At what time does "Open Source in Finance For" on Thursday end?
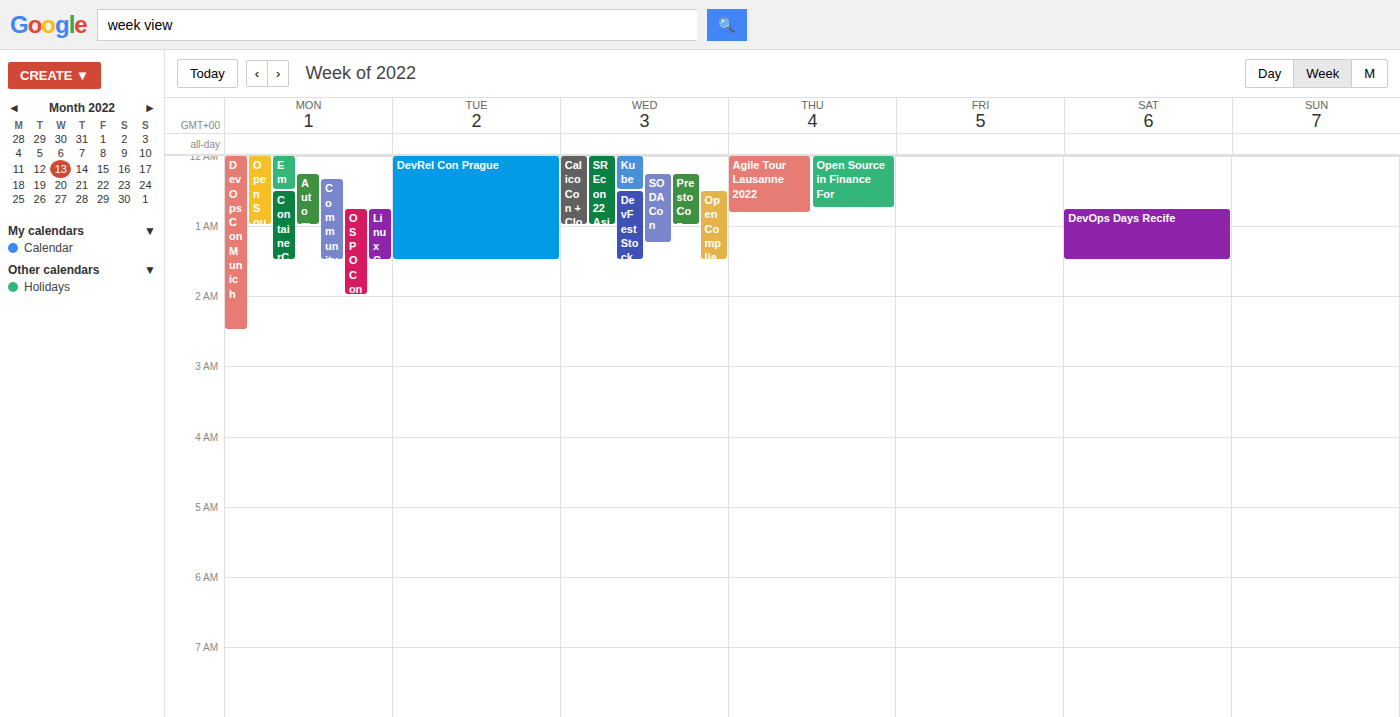
12:45 AM